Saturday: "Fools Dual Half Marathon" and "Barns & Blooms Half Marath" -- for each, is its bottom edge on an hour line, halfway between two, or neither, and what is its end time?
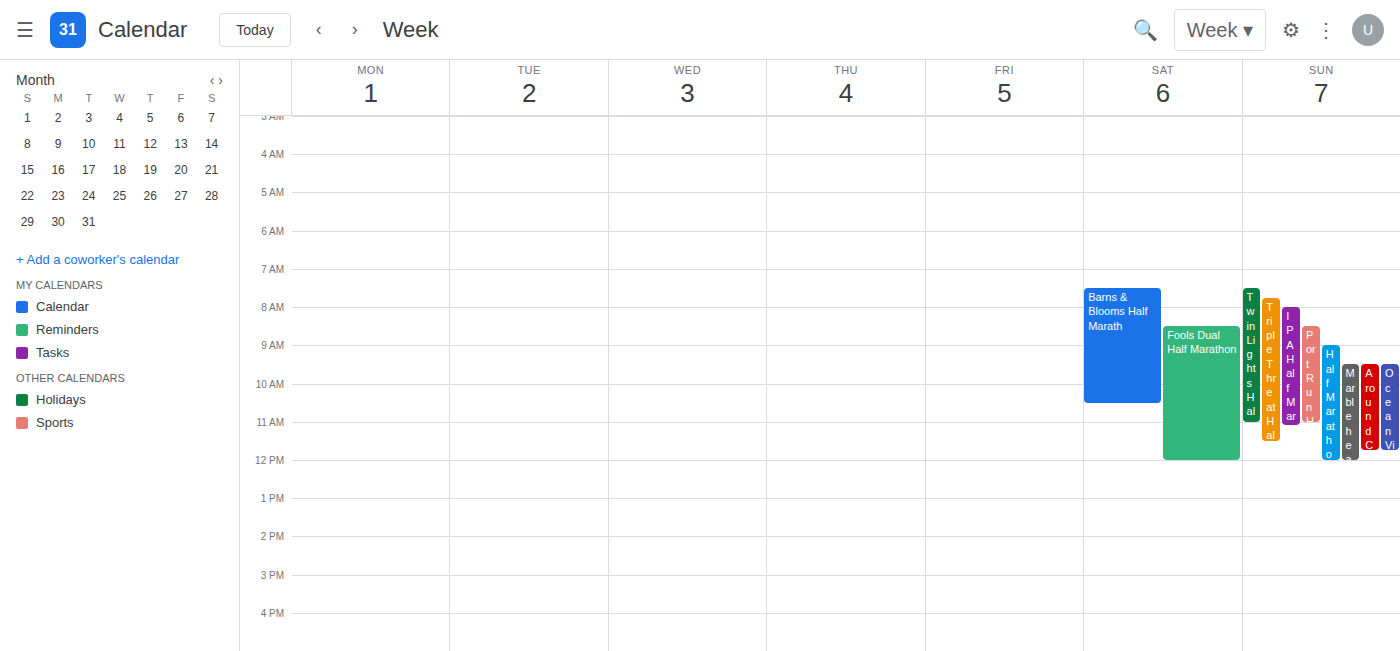
"Fools Dual Half Marathon": 12:00 PM, exactly on the 12 PM line. "Barns & Blooms Half Marath": 10:30 AM, halfway between the 10 AM and 11 AM lines.